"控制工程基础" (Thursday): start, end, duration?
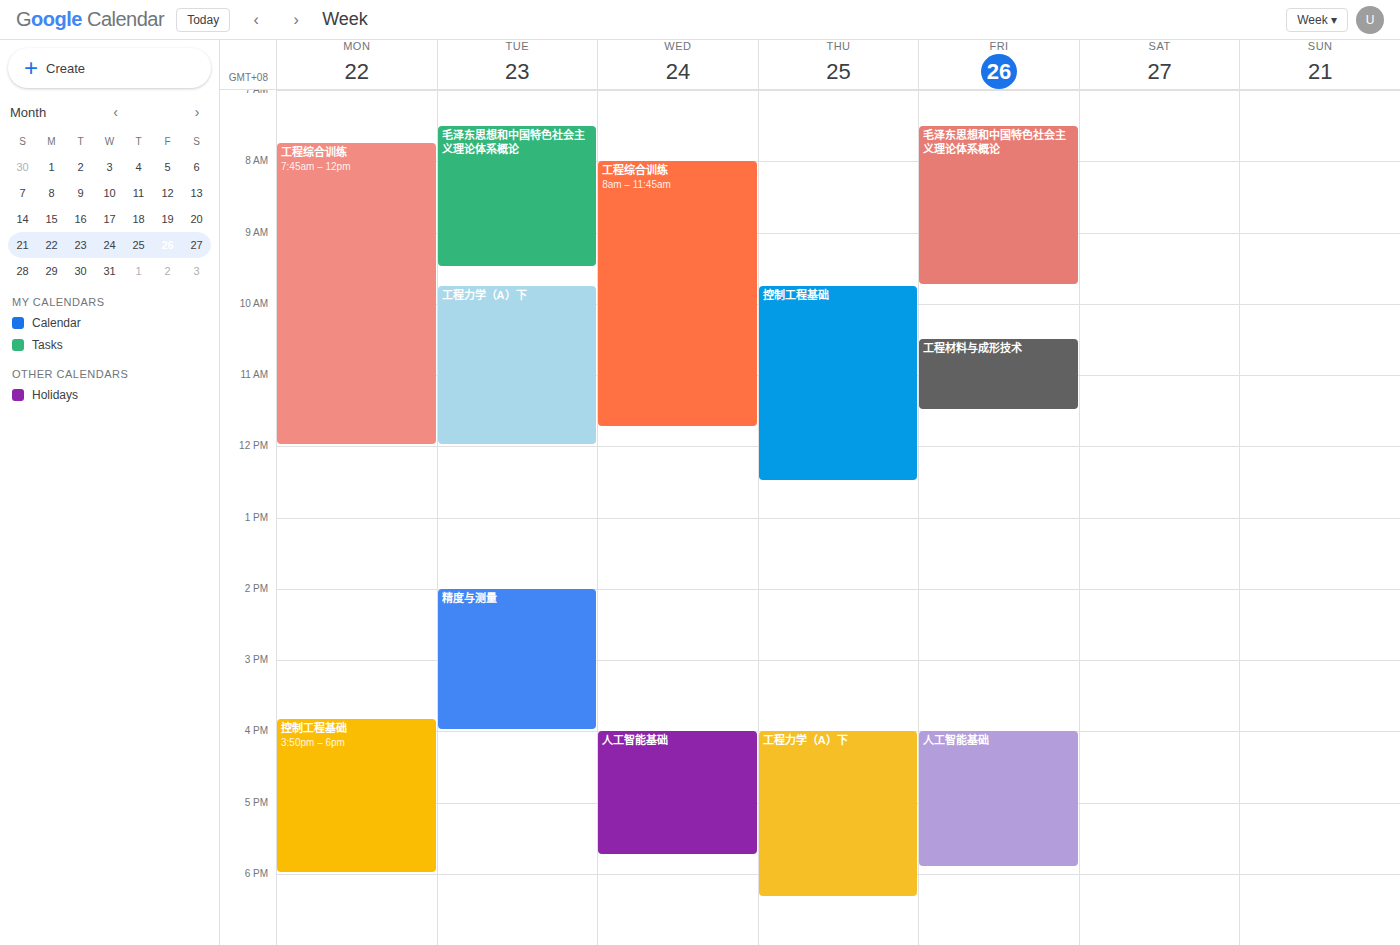
9:45 AM to 12:30 PM, 2 hours 45 minutes